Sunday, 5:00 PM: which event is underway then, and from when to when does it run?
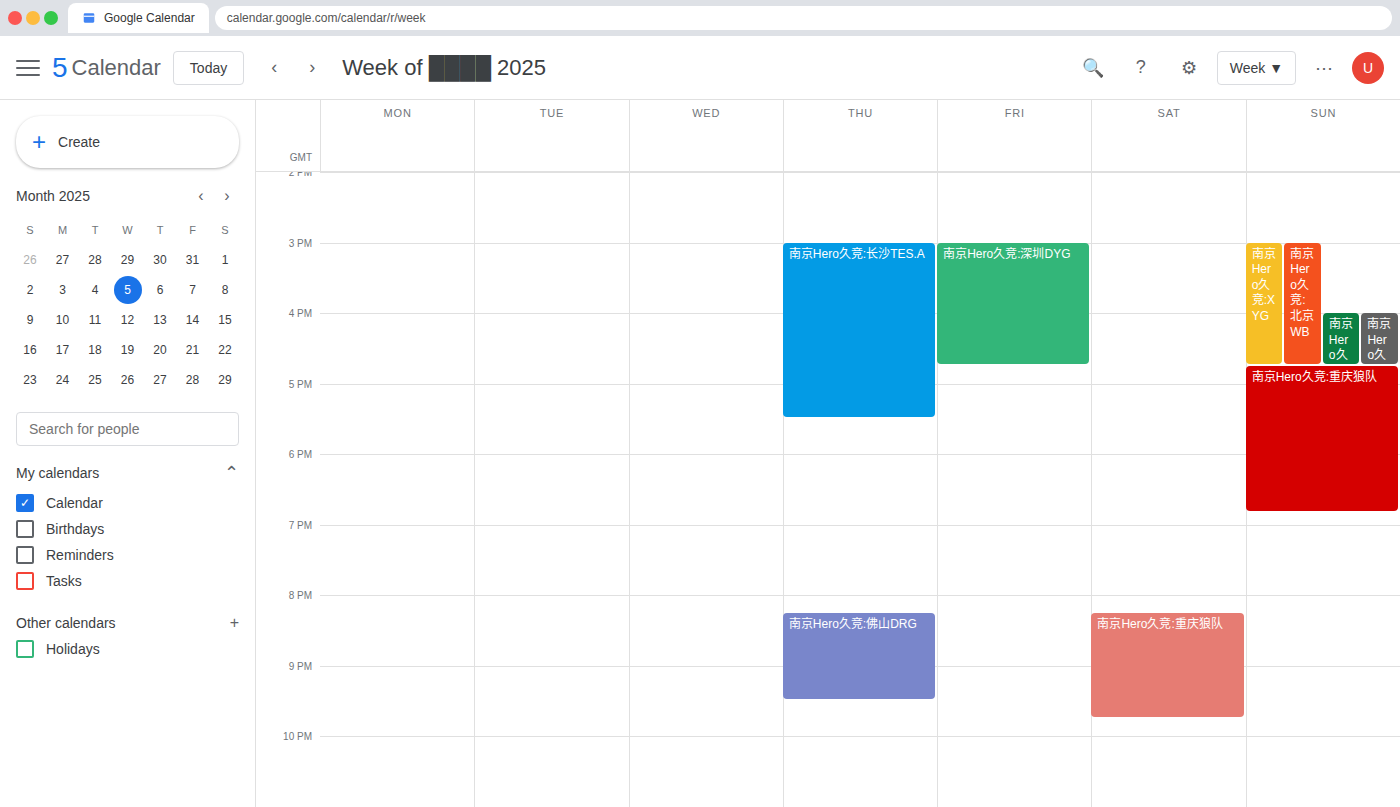
"南京Hero久竞:重庆狼队", 4:45 PM to 6:50 PM